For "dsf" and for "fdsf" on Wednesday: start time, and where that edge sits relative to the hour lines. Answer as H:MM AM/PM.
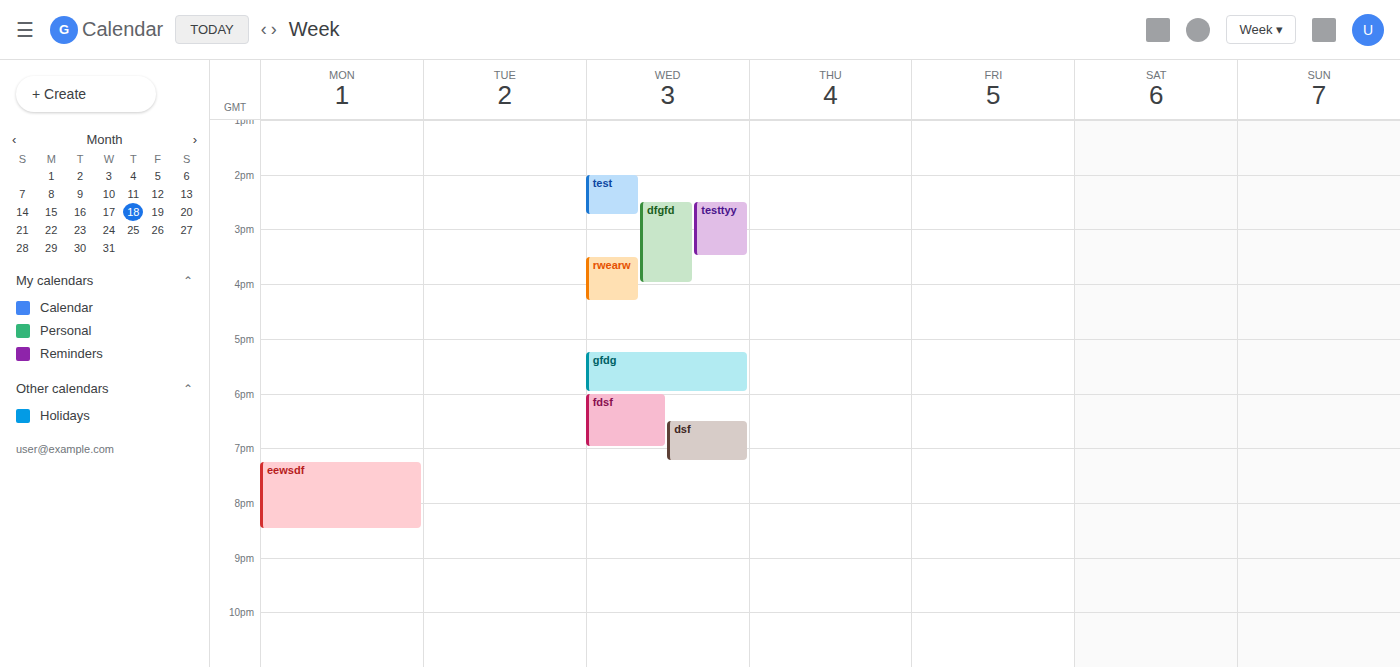
"dsf": 6:30 PM, halfway between the 6 PM and 7 PM lines. "fdsf": 6:00 PM, exactly on the 6 PM line.